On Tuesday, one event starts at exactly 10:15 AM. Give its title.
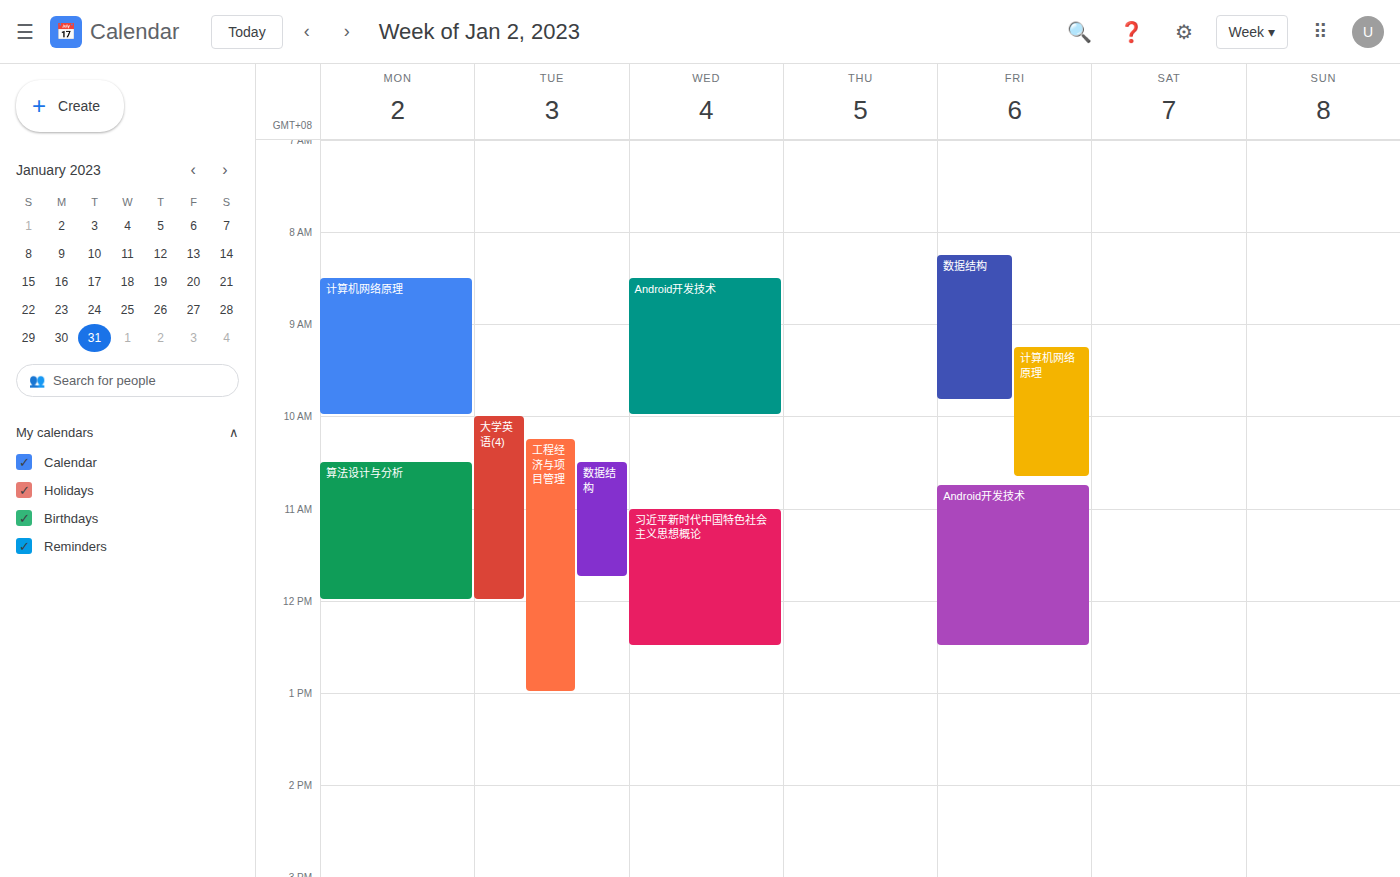
"工程经济与项目管理"